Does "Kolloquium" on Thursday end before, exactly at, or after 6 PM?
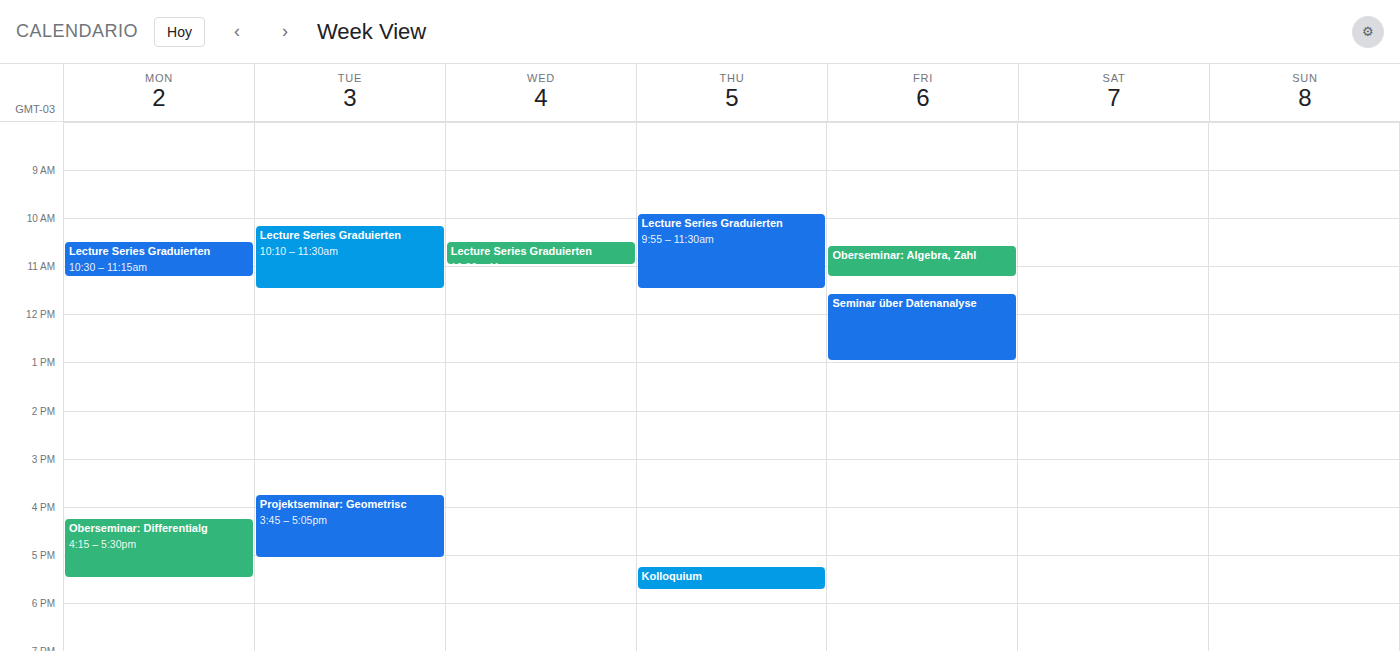
5:45 PM -- before 6 PM, 15 minutes above the 6 PM line.